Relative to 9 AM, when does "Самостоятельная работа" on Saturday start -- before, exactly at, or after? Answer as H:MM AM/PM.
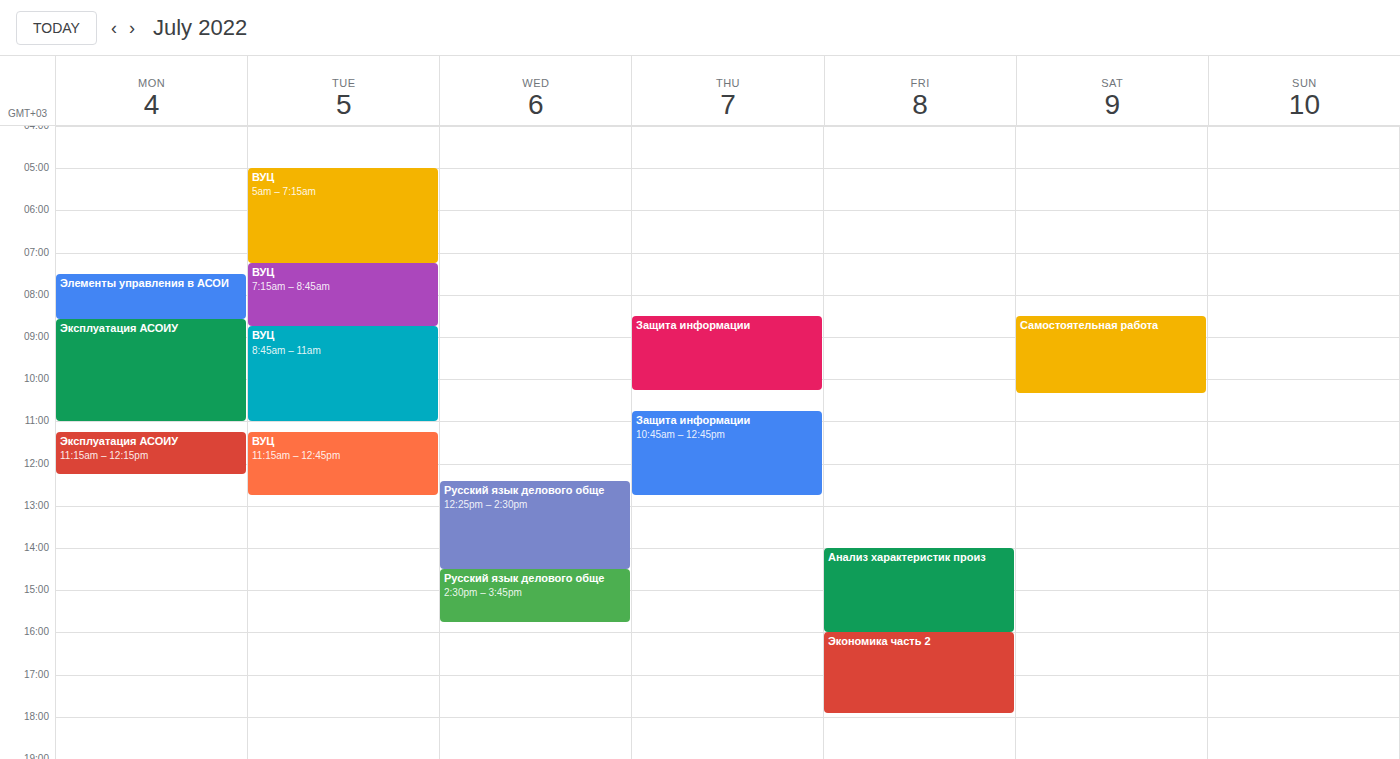
8:30 AM -- before 9 AM, 30 minutes above the 9 AM line.